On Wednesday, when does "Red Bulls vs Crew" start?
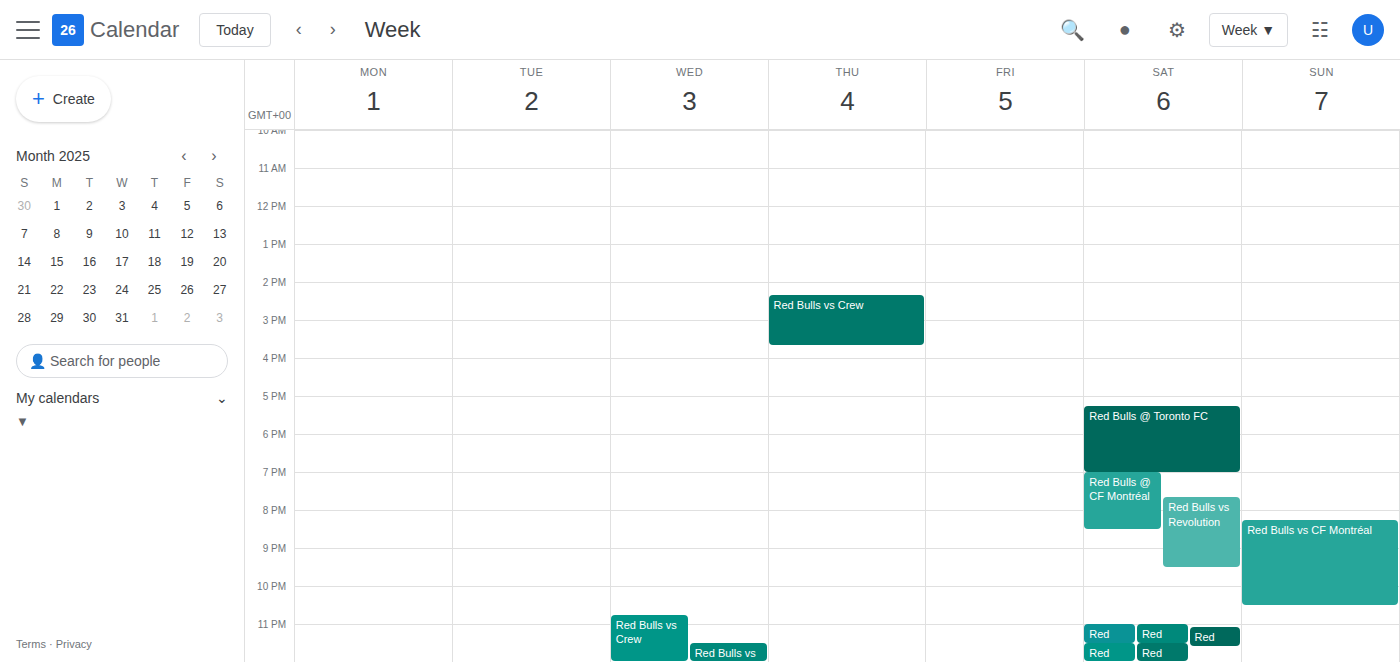
10:45 PM